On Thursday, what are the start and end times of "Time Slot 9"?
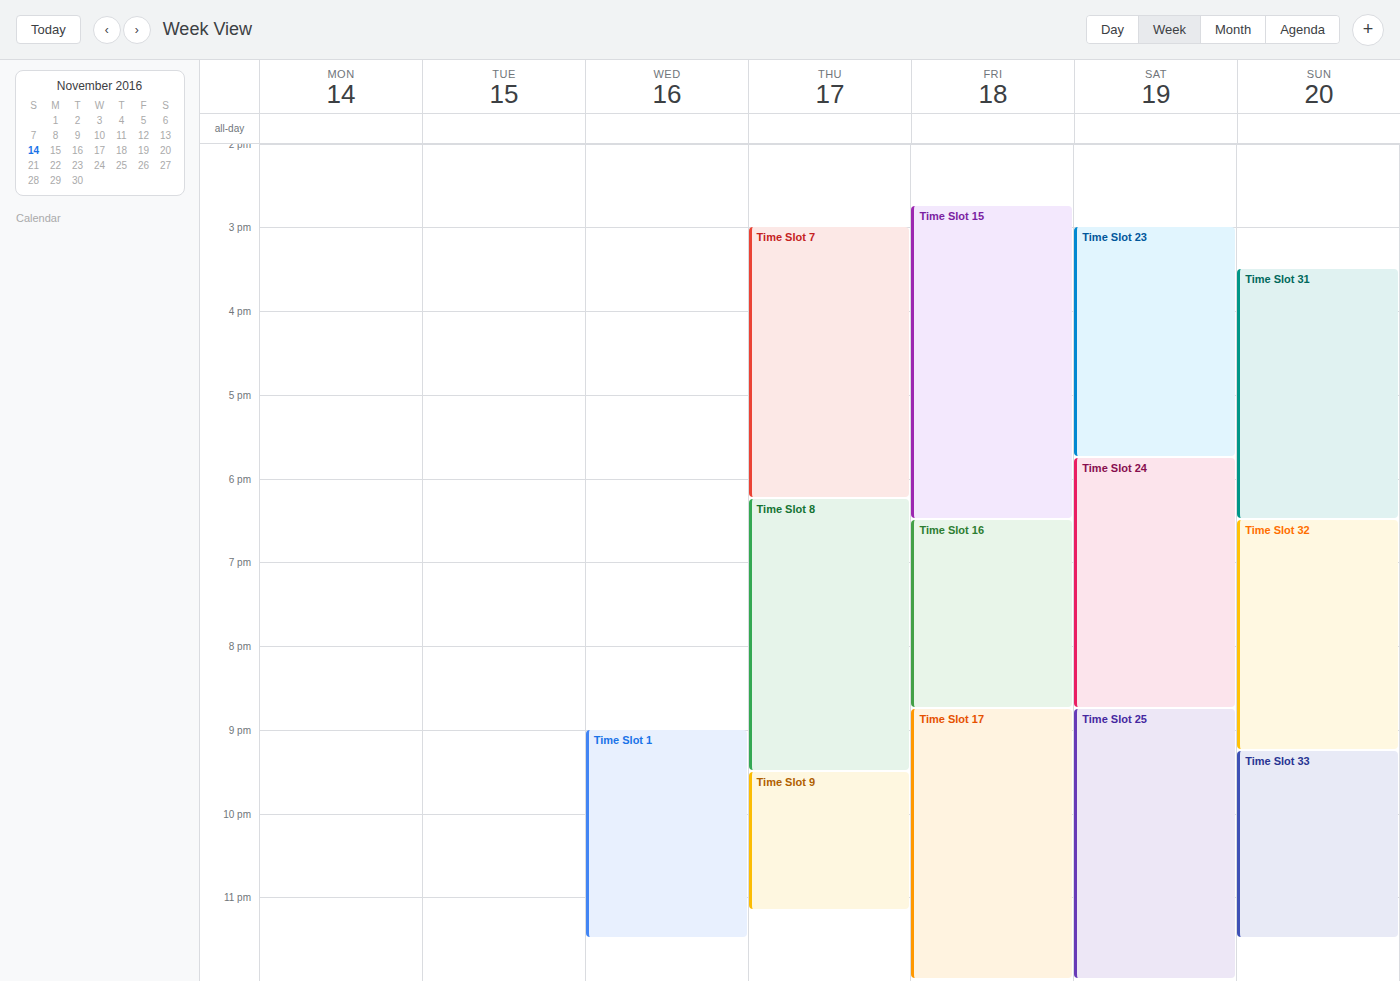
21:30 to 23:10